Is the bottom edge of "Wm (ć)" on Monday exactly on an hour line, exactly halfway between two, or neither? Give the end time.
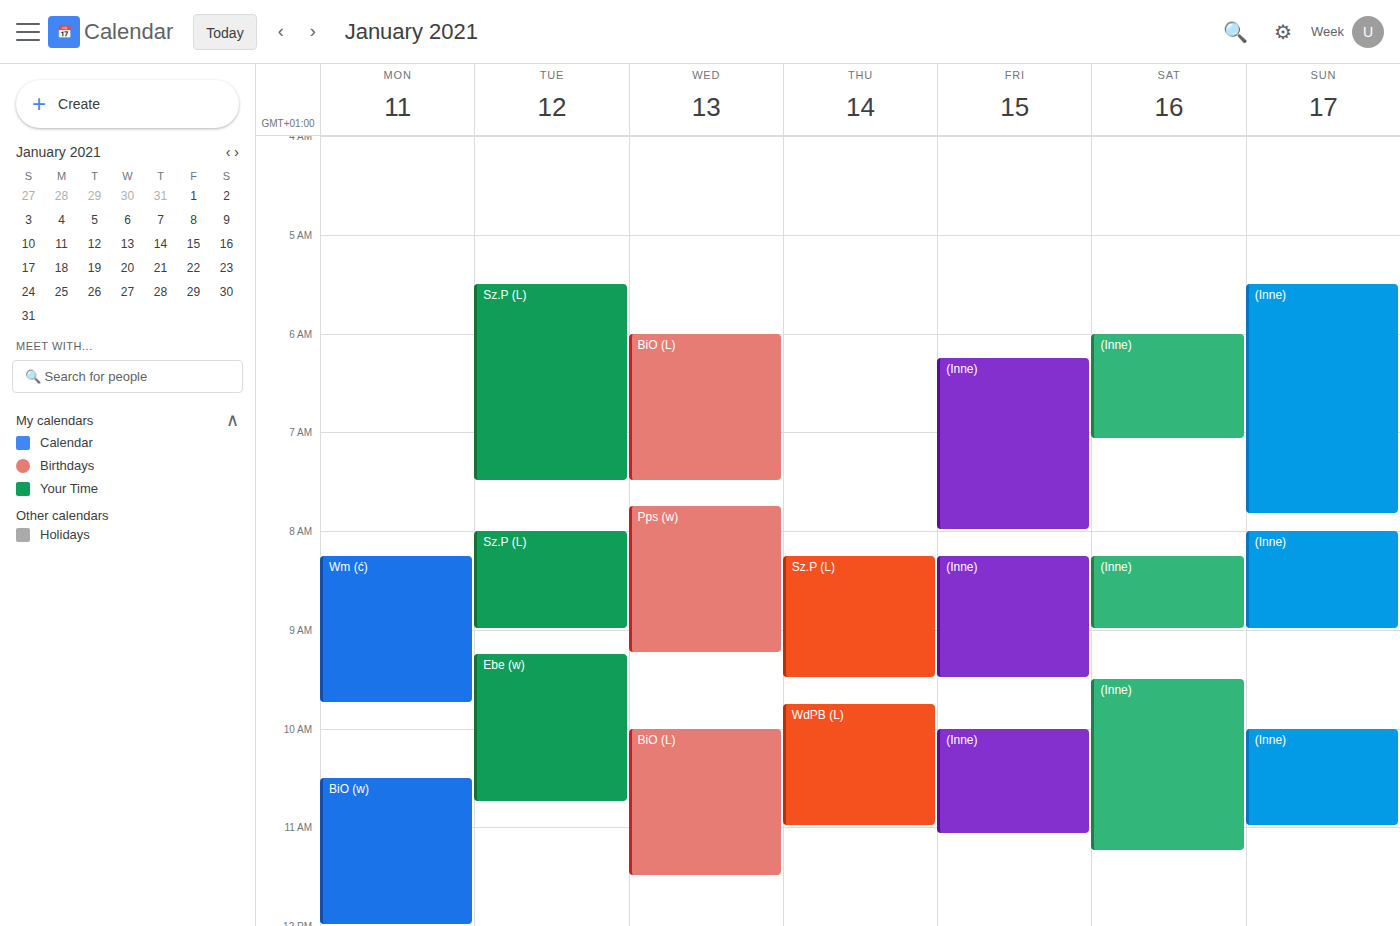
9:45 AM -- neither: three quarters of the way from the 9 AM line to the 10 AM line.